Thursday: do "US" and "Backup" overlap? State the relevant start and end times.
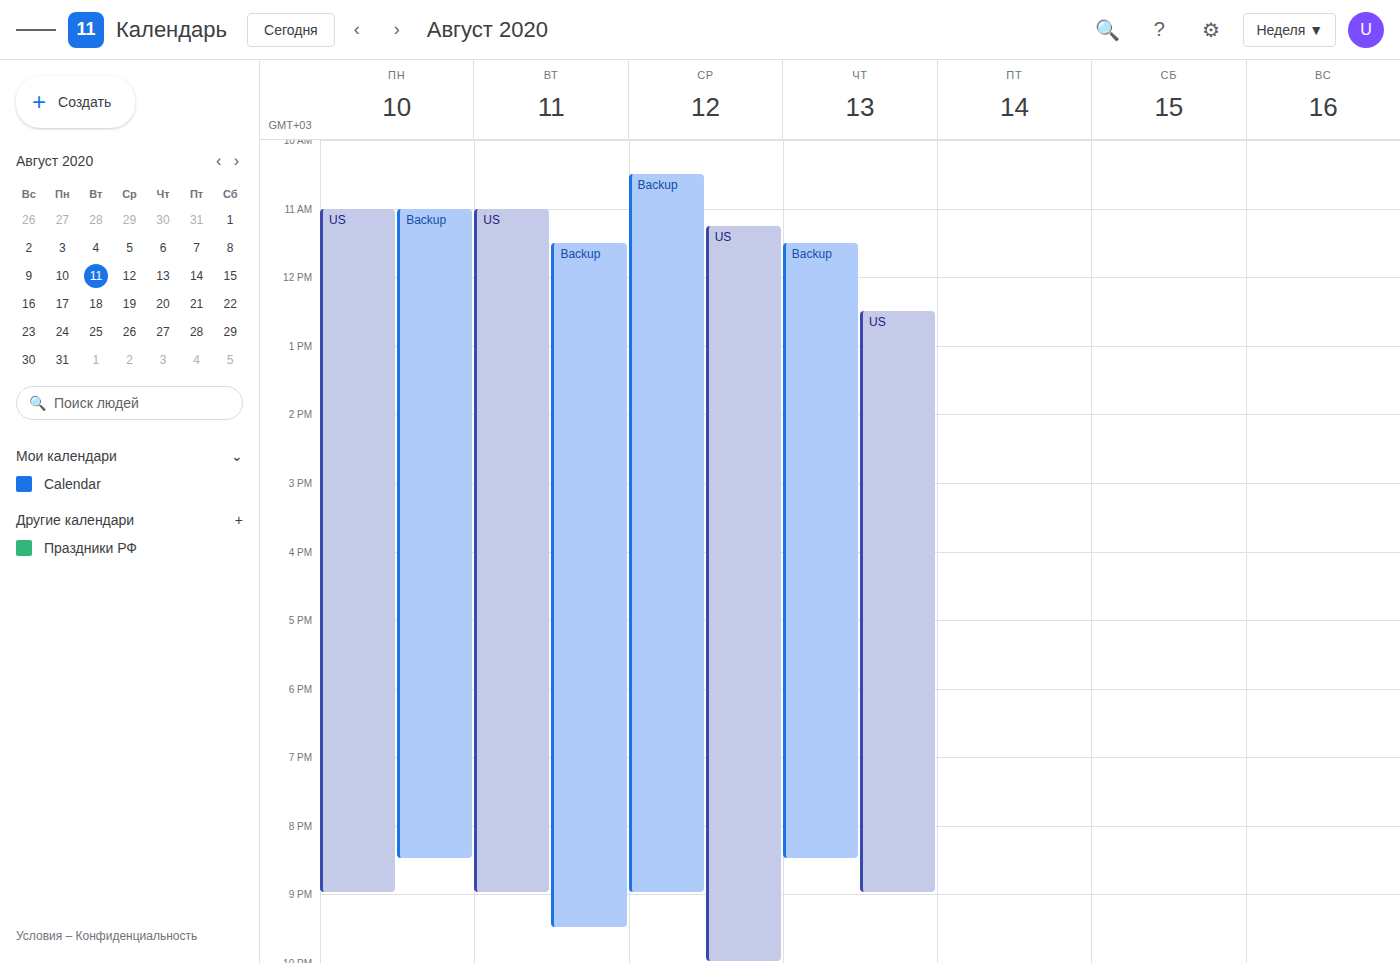
"US" starts at 12:30, before "Backup" ends at 20:30 -- they overlap.